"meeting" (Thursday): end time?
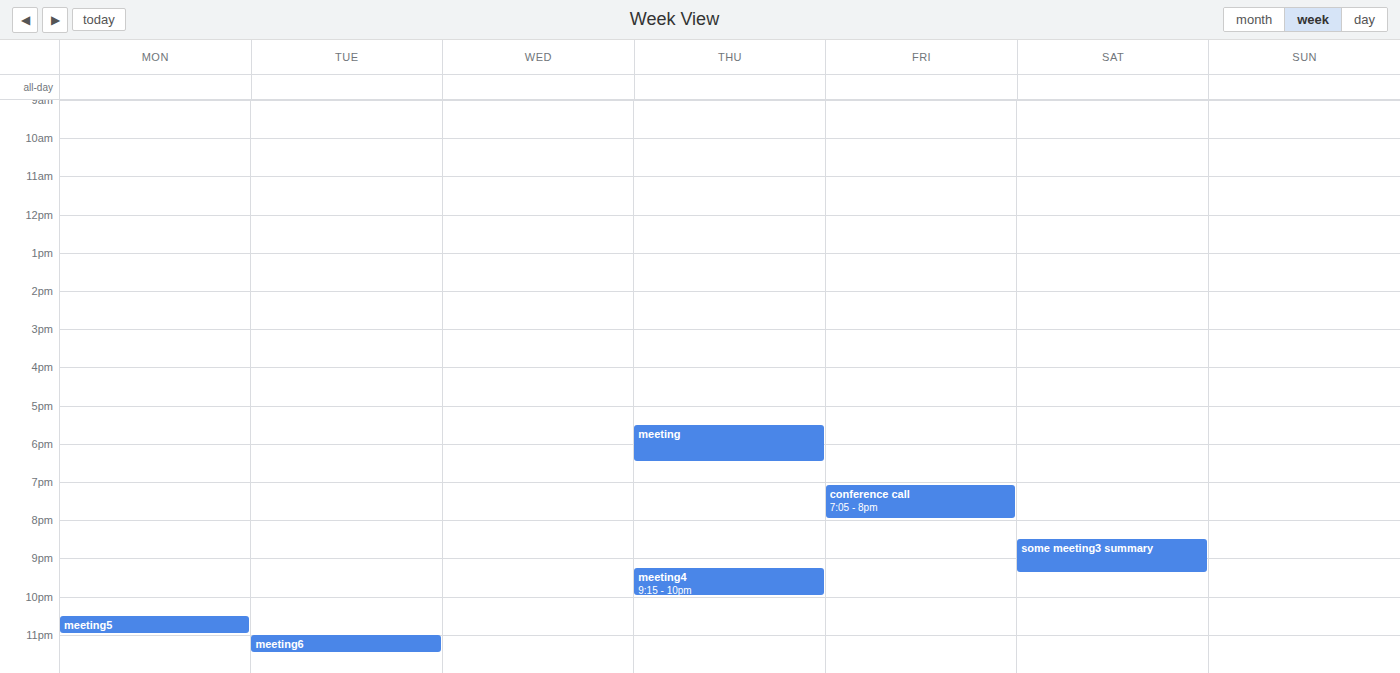
6:30 PM